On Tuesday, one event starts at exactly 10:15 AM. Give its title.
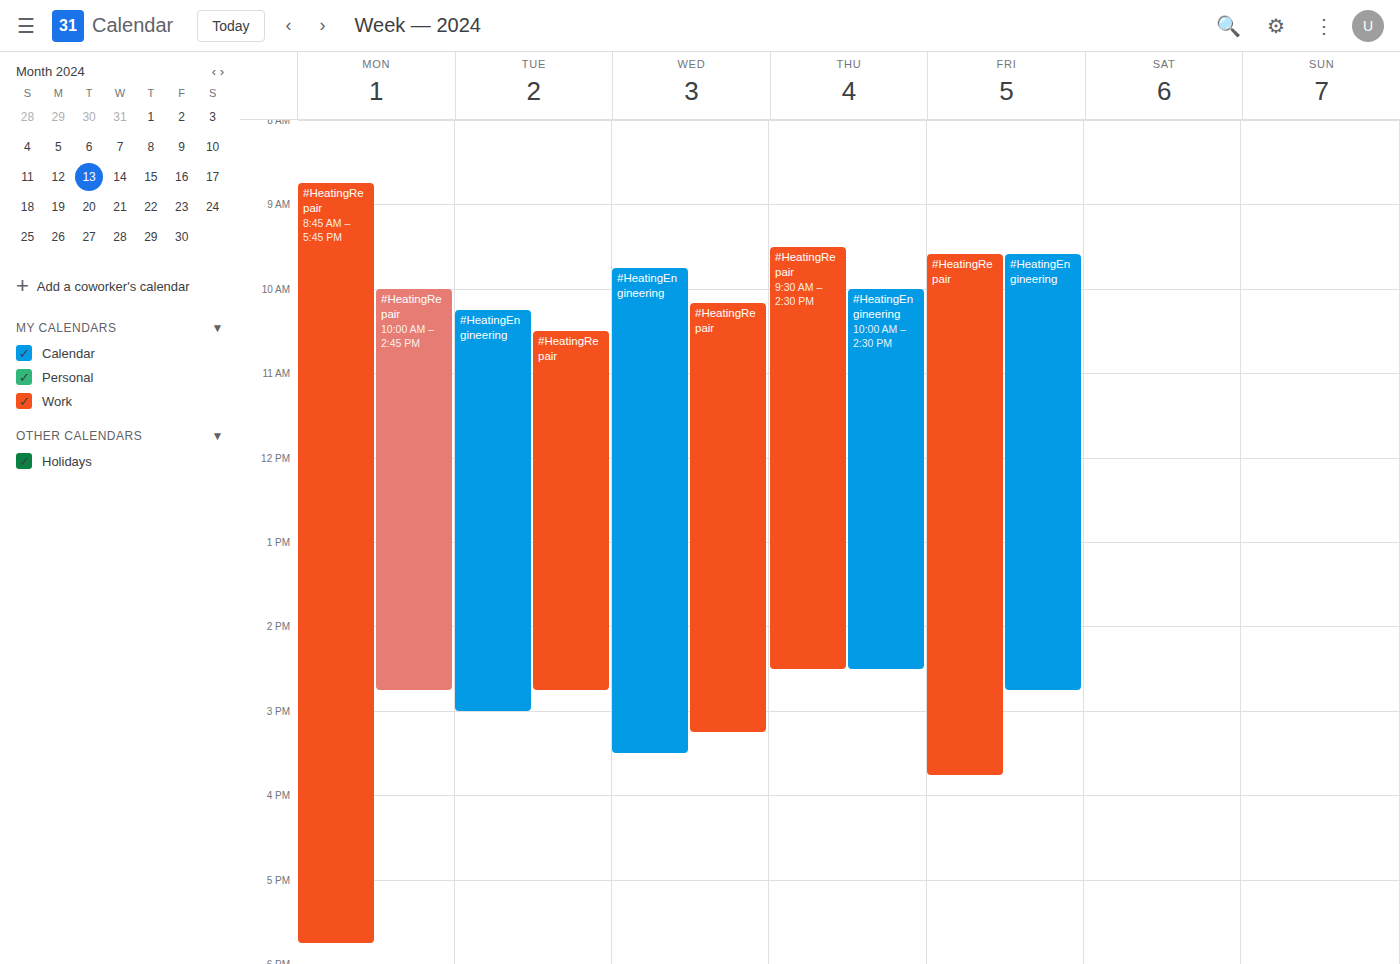
"#HeatingEngineering"